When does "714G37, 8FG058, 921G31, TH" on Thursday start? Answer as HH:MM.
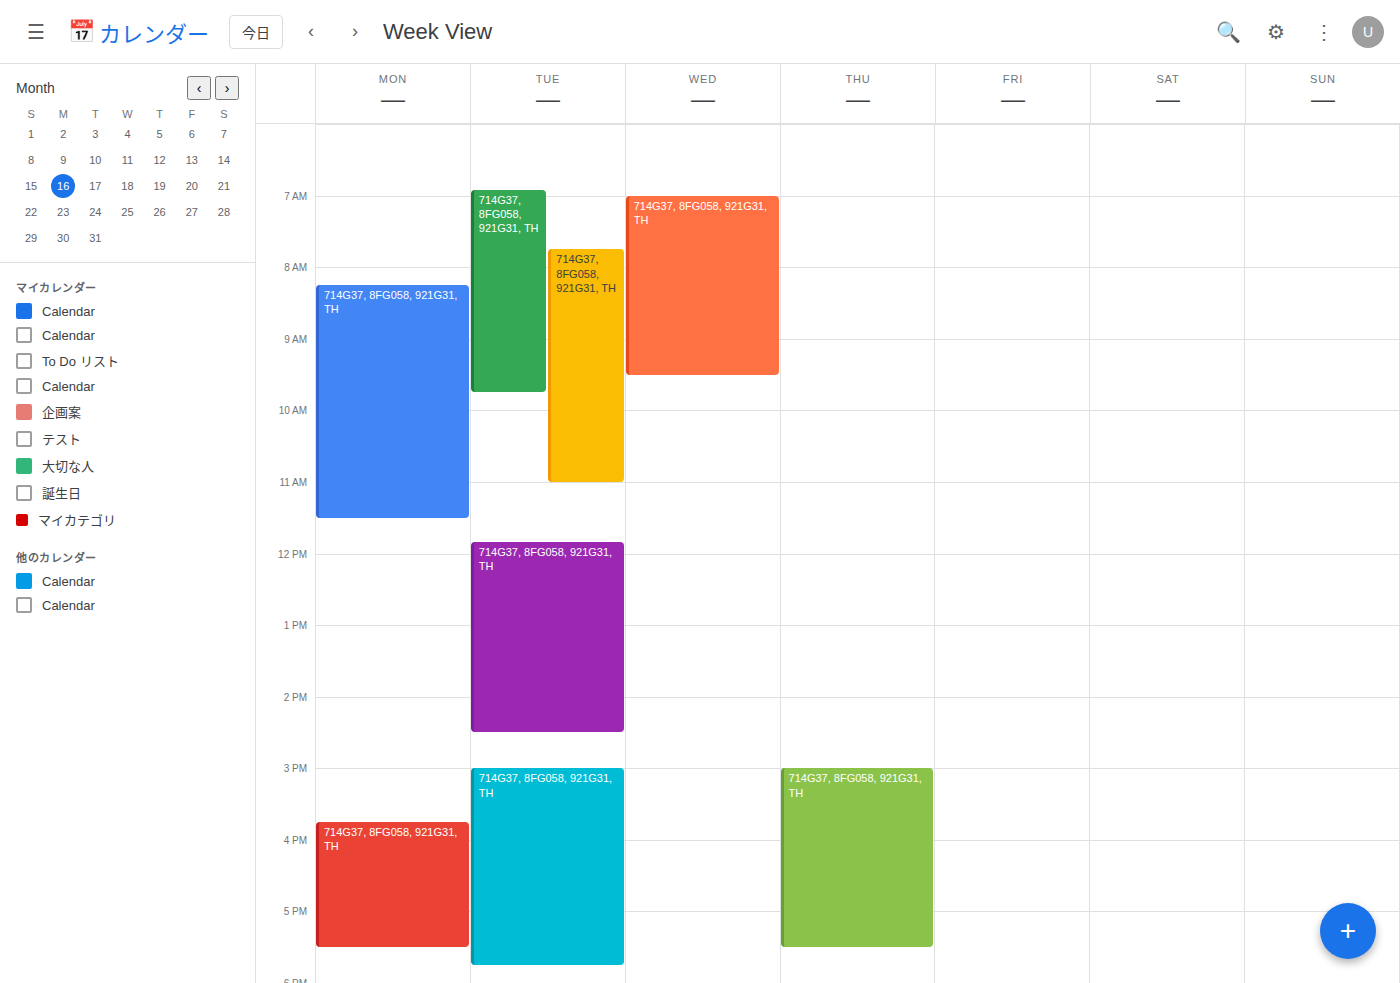
15:00